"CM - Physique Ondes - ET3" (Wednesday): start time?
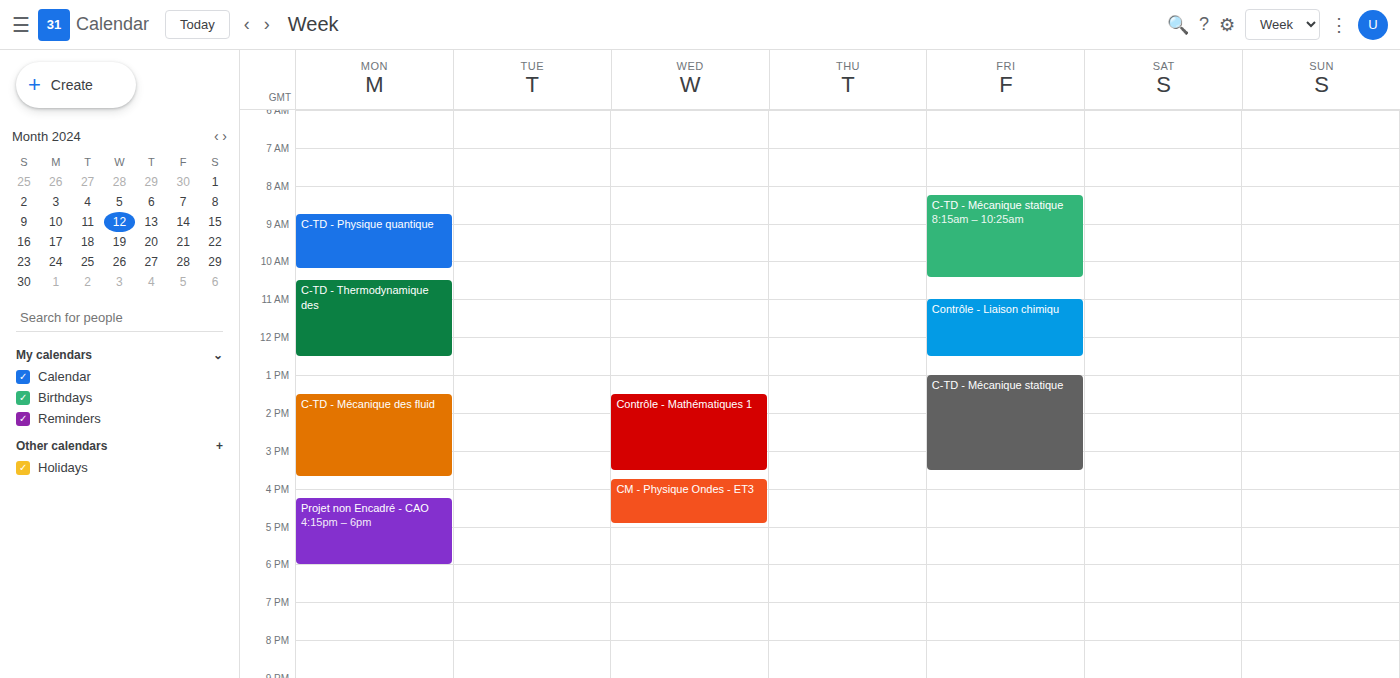
15:45